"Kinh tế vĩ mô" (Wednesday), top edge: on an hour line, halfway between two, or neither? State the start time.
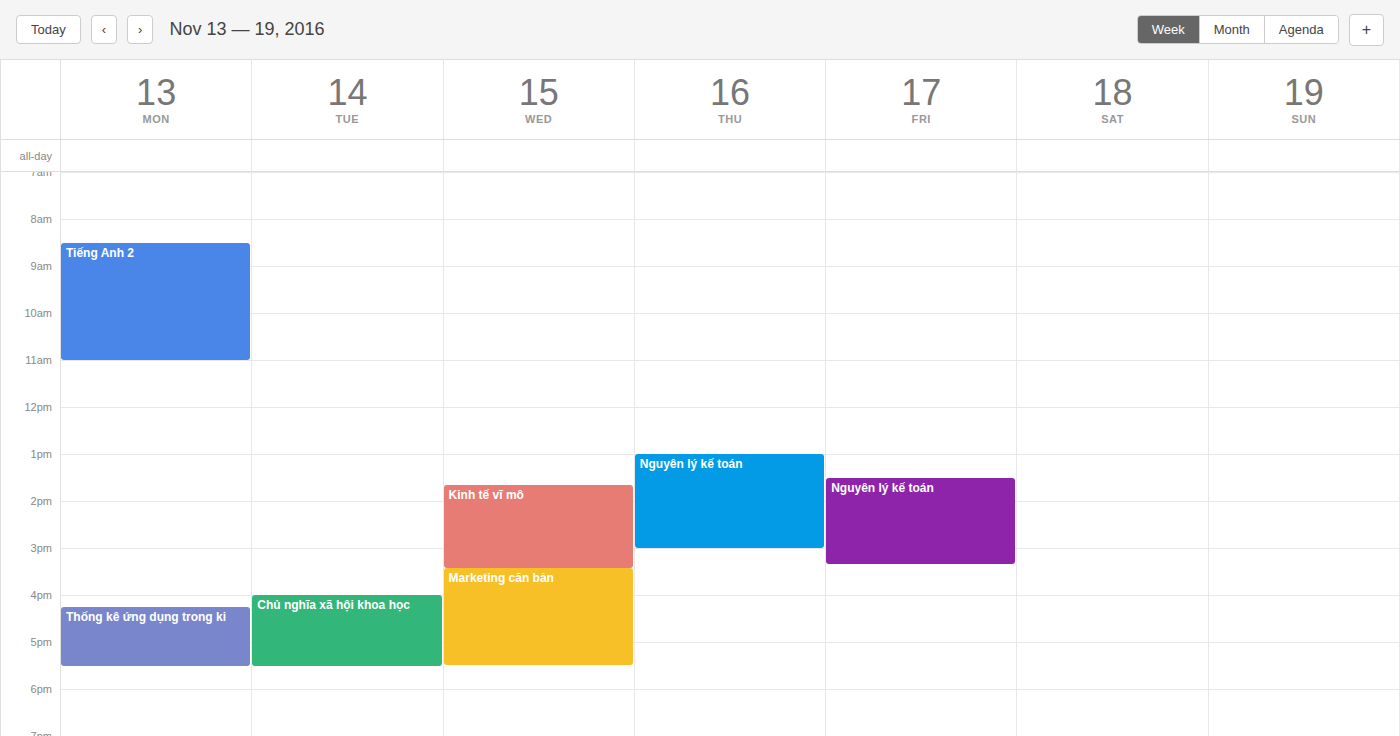
1:40 PM -- neither: 40 minutes below the 1 PM line and 20 minutes above the 2 PM line.